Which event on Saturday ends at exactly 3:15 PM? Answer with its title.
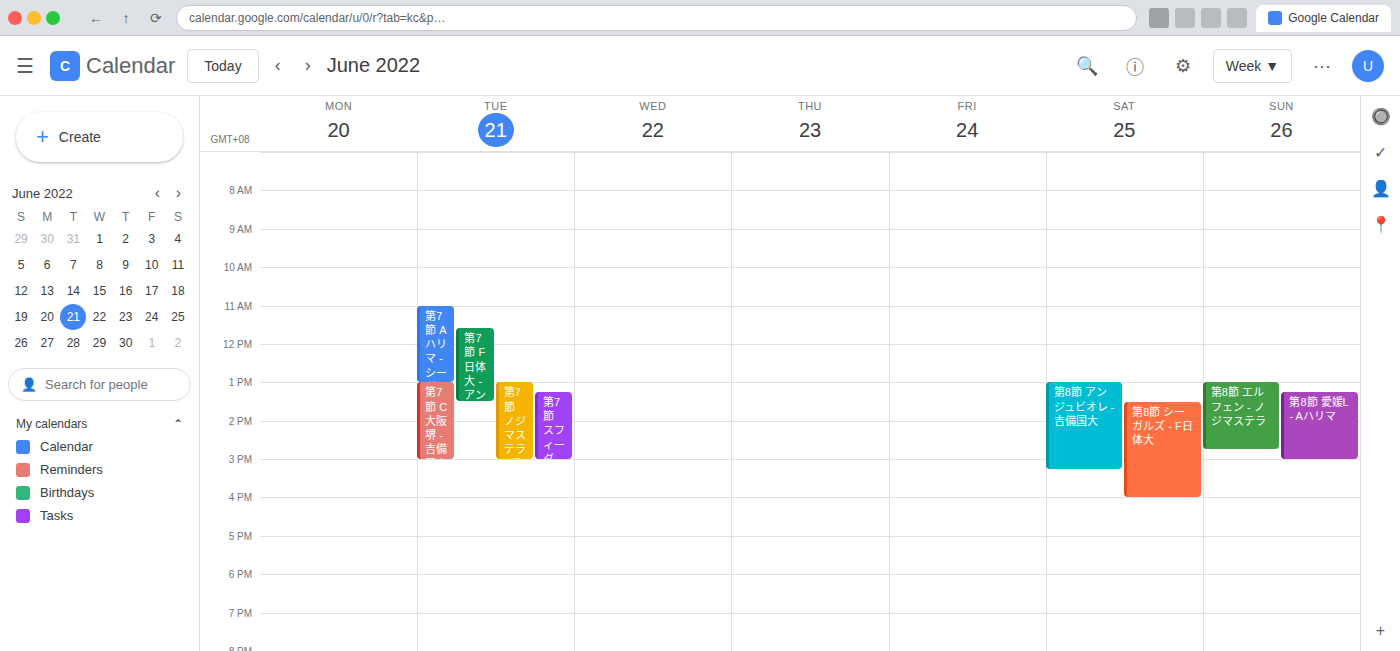
"第8節 アンジュビオレ - 吉備国大"